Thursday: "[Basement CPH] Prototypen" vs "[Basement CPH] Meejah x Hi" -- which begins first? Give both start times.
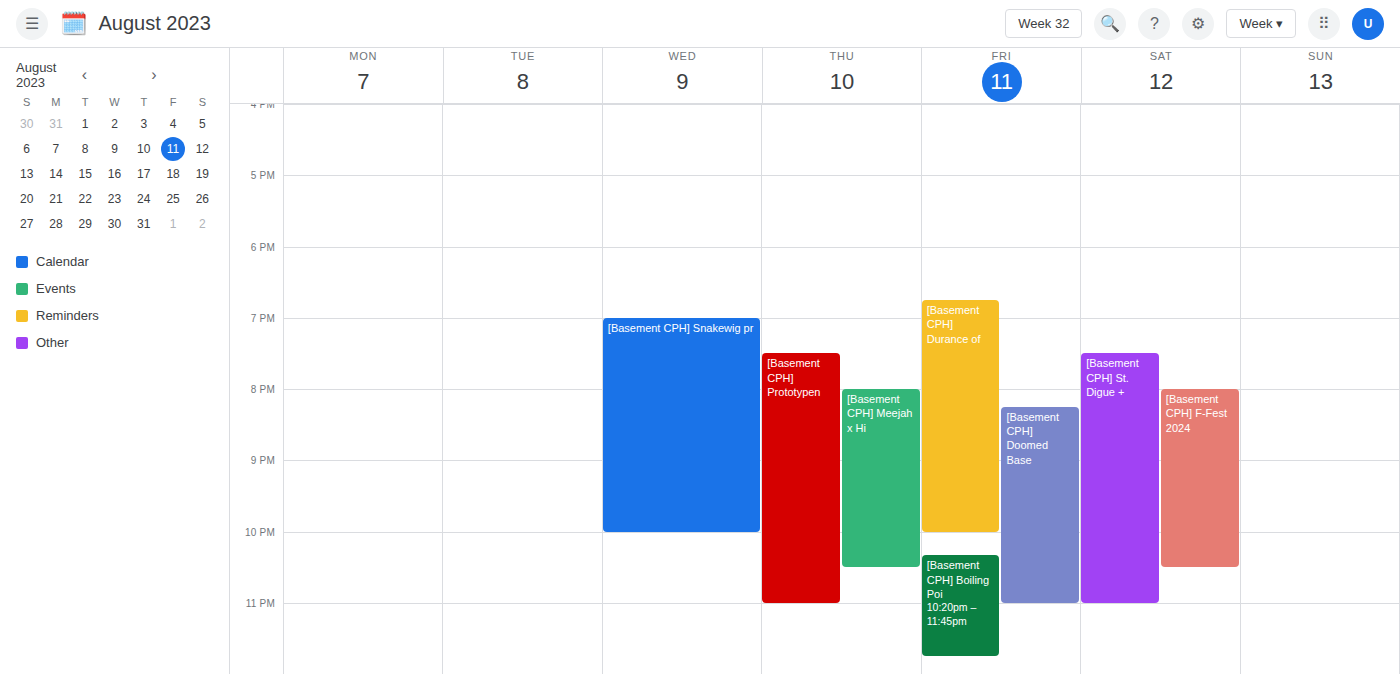
"[Basement CPH] Prototypen" 7:30 PM; "[Basement CPH] Meejah x Hi" 8:00 PM.